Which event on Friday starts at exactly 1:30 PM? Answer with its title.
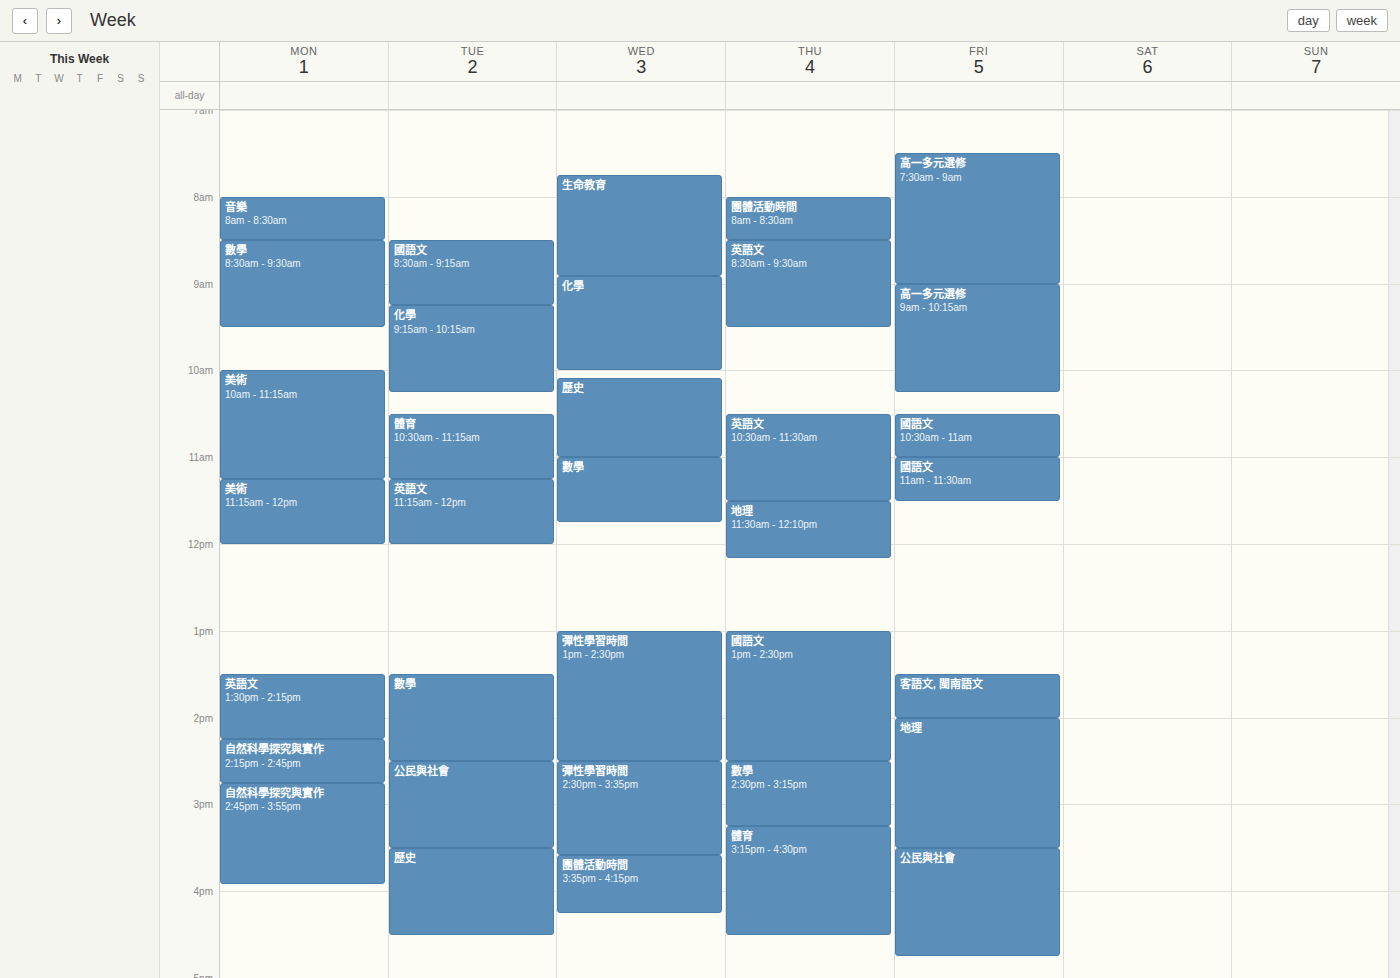
"客語文, 閩南語文"